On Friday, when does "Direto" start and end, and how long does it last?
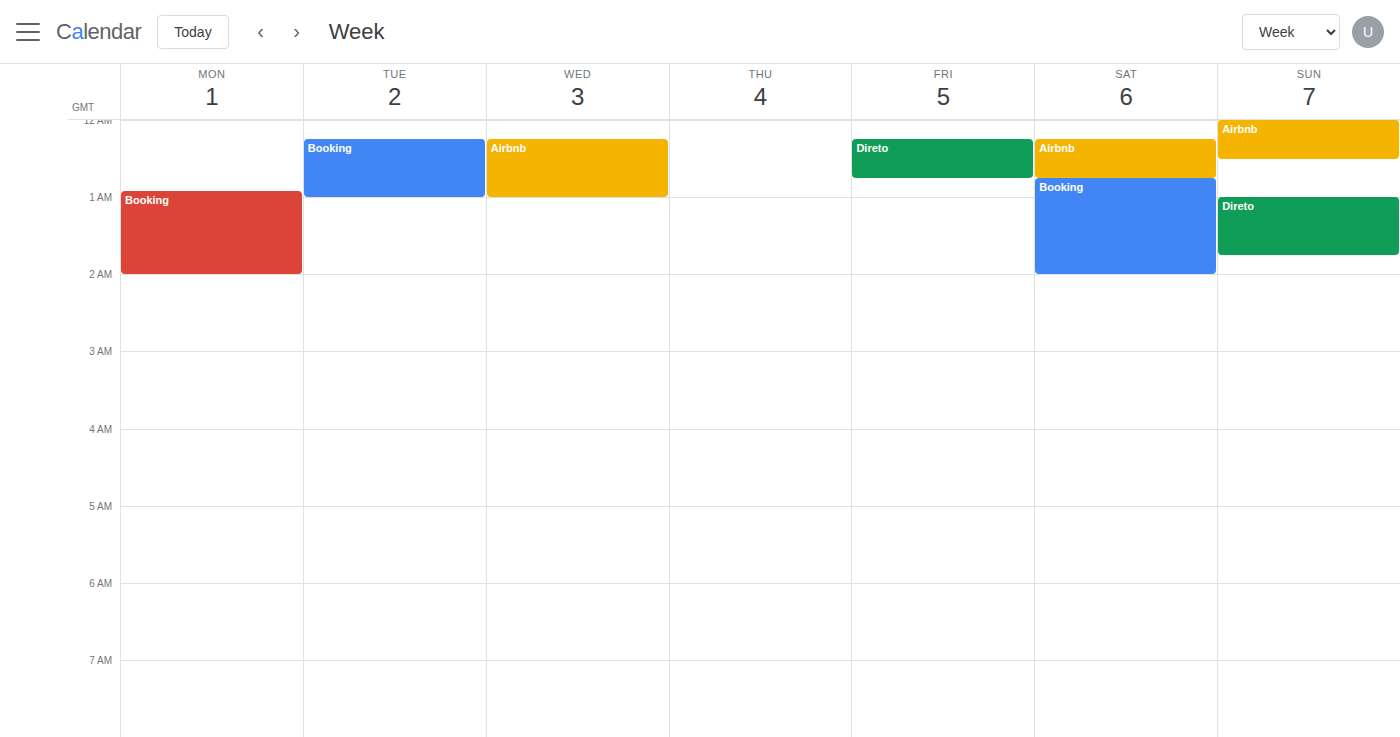
12:15 AM to 12:45 AM, 30 minutes